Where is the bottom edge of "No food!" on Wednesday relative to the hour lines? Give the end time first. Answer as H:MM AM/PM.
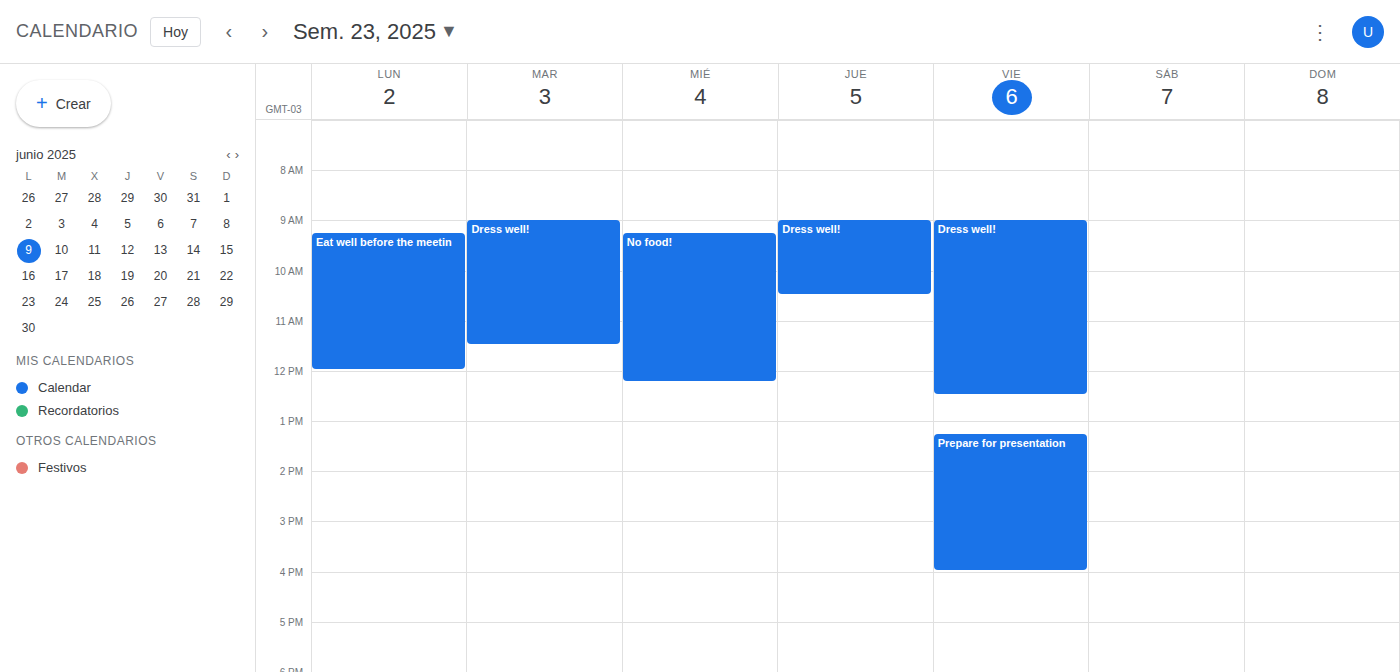
12:15 PM -- neither: a quarter of the way from the 12 PM line to the 1 PM line.